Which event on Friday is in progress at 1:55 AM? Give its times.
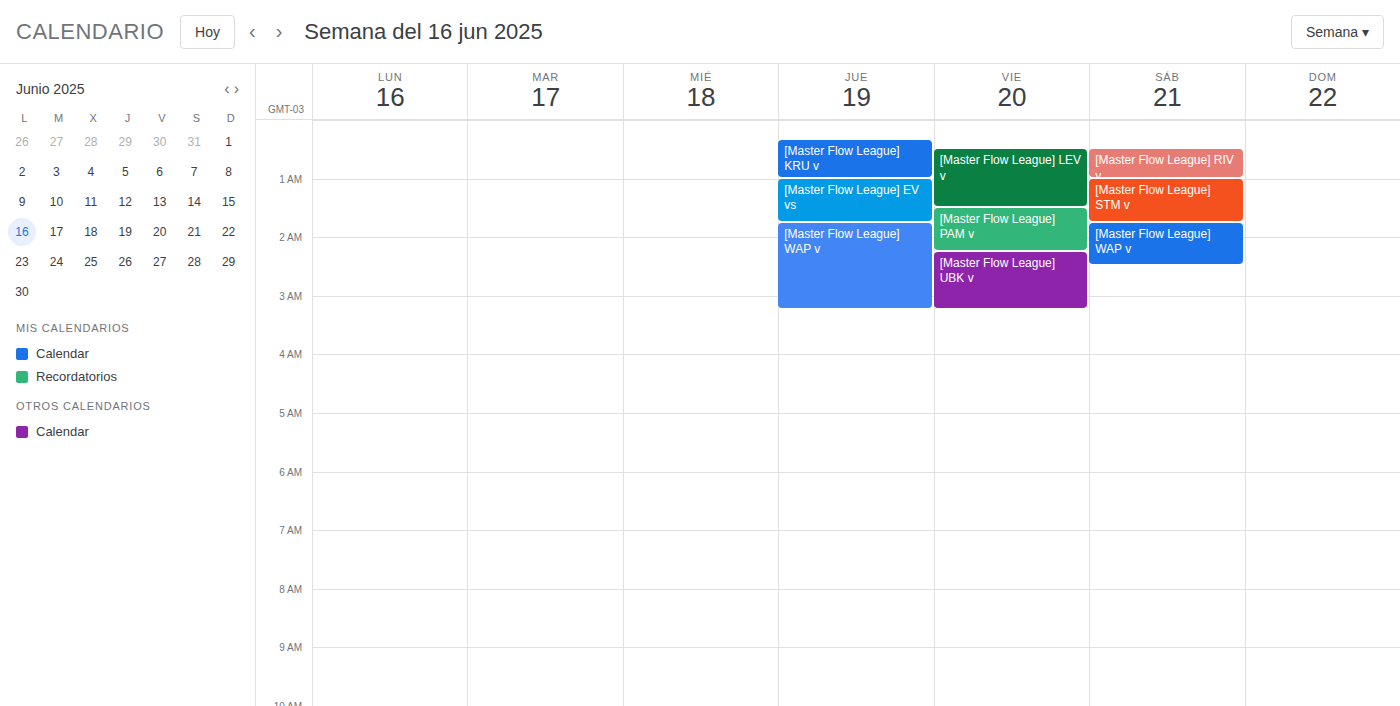
"[Master Flow League] PAM v", 1:30 AM to 2:15 AM